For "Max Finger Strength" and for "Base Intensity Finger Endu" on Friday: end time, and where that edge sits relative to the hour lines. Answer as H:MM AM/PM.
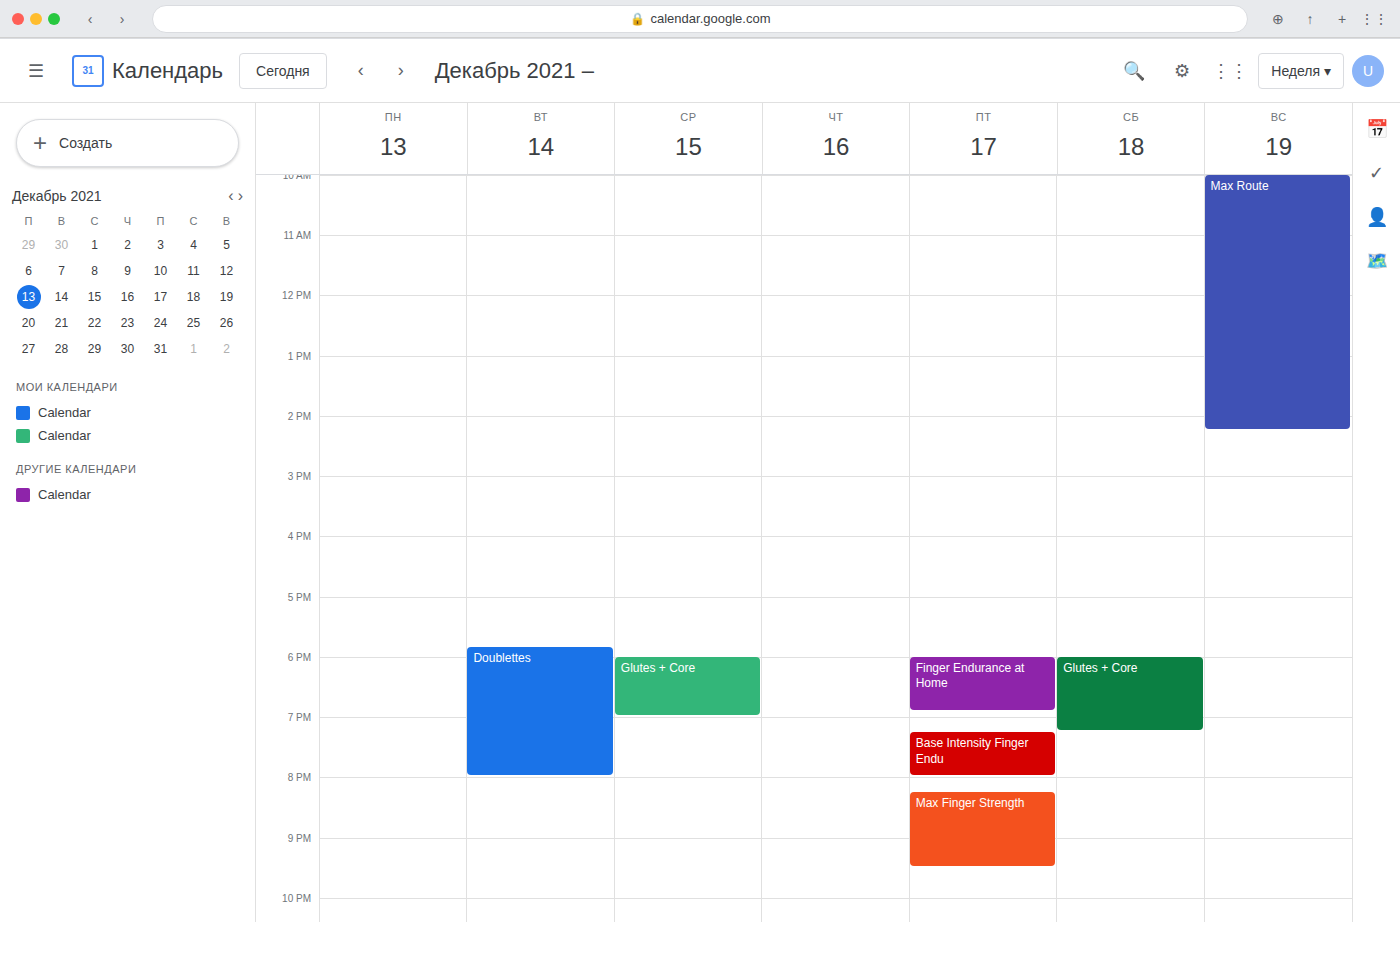
"Max Finger Strength": 9:30 PM, halfway between the 9 PM and 10 PM lines. "Base Intensity Finger Endu": 8:00 PM, exactly on the 8 PM line.